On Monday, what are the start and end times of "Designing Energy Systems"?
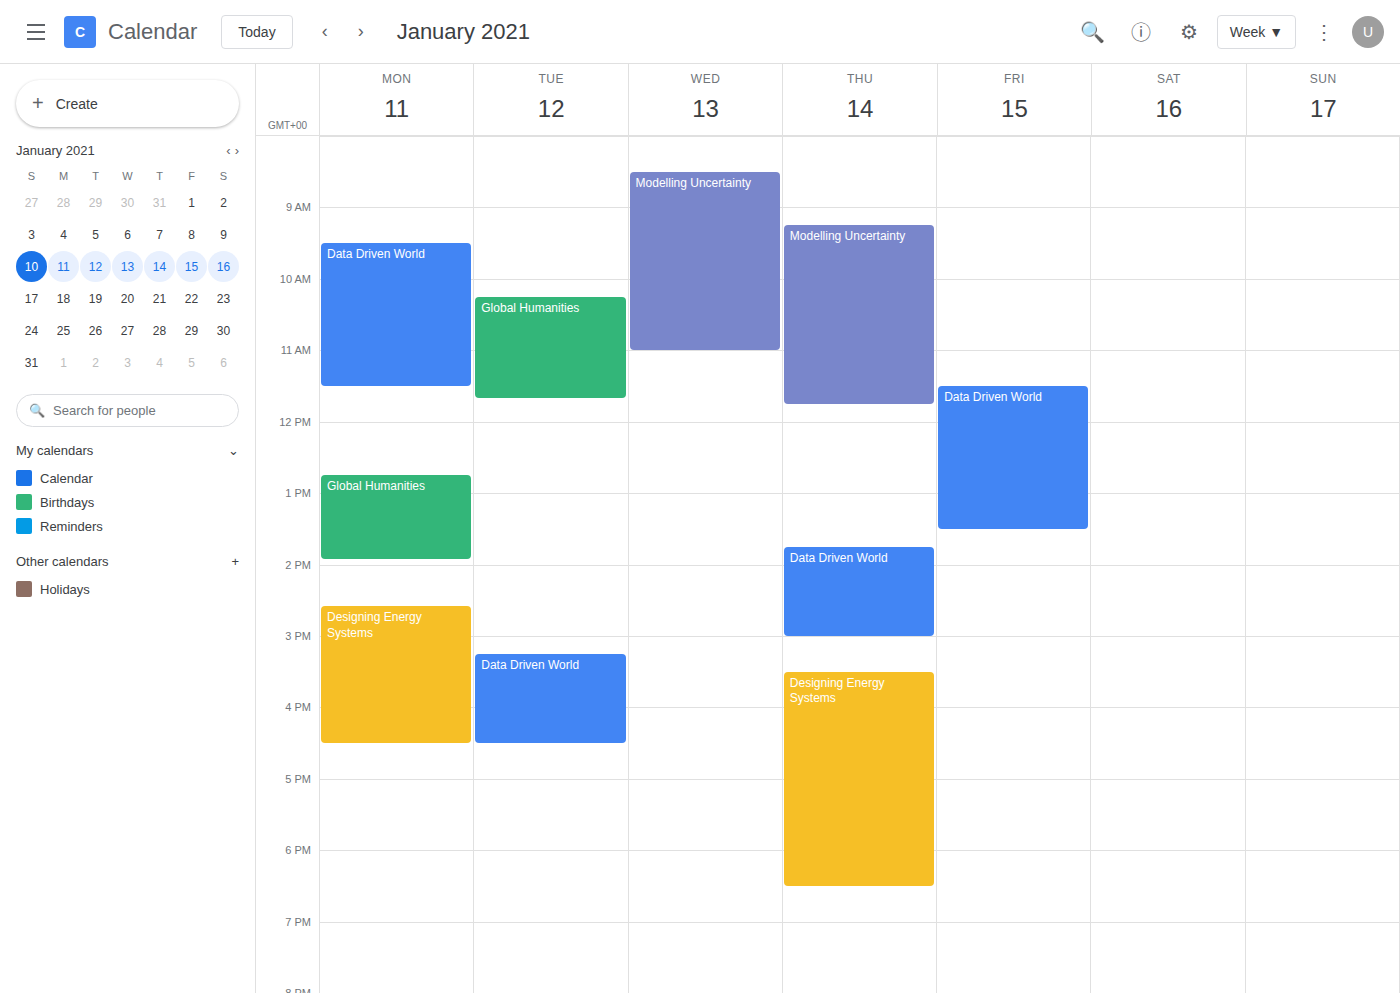
2:35 PM to 4:30 PM